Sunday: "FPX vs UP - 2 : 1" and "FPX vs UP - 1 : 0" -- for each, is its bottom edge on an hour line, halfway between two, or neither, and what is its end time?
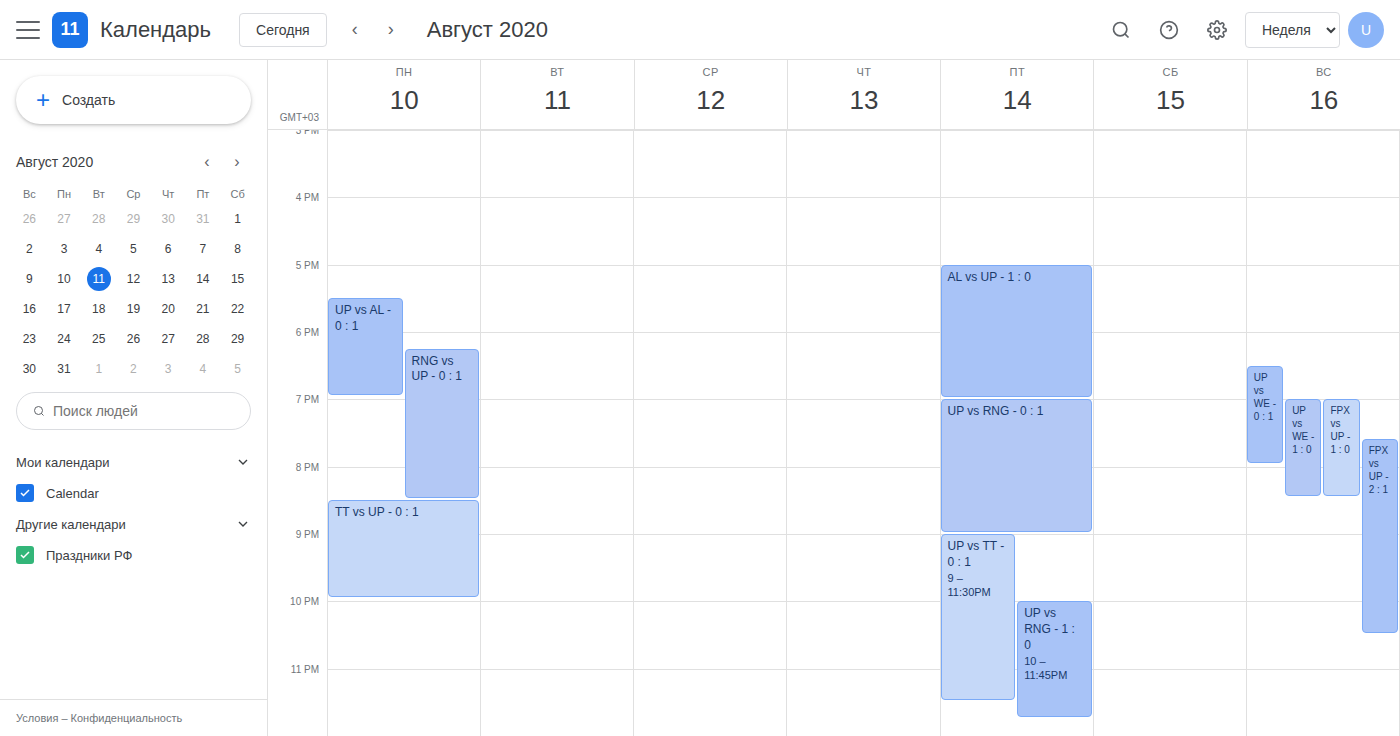
"FPX vs UP - 2 : 1": 10:30 PM, halfway between the 10 PM and 11 PM lines. "FPX vs UP - 1 : 0": 8:30 PM, halfway between the 8 PM and 9 PM lines.